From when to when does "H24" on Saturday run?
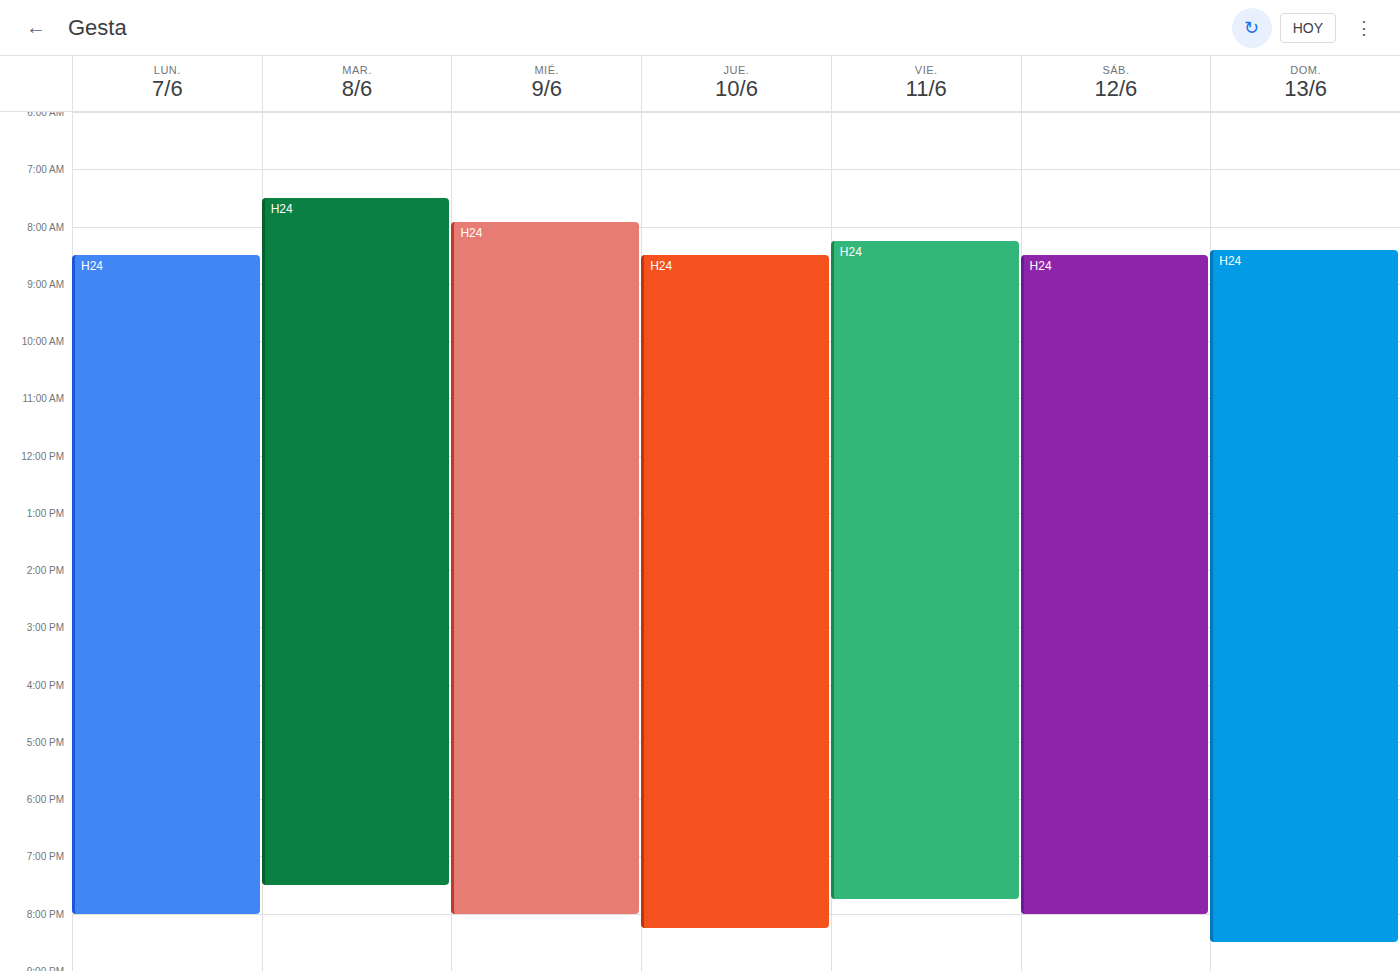
08:30 to 20:00